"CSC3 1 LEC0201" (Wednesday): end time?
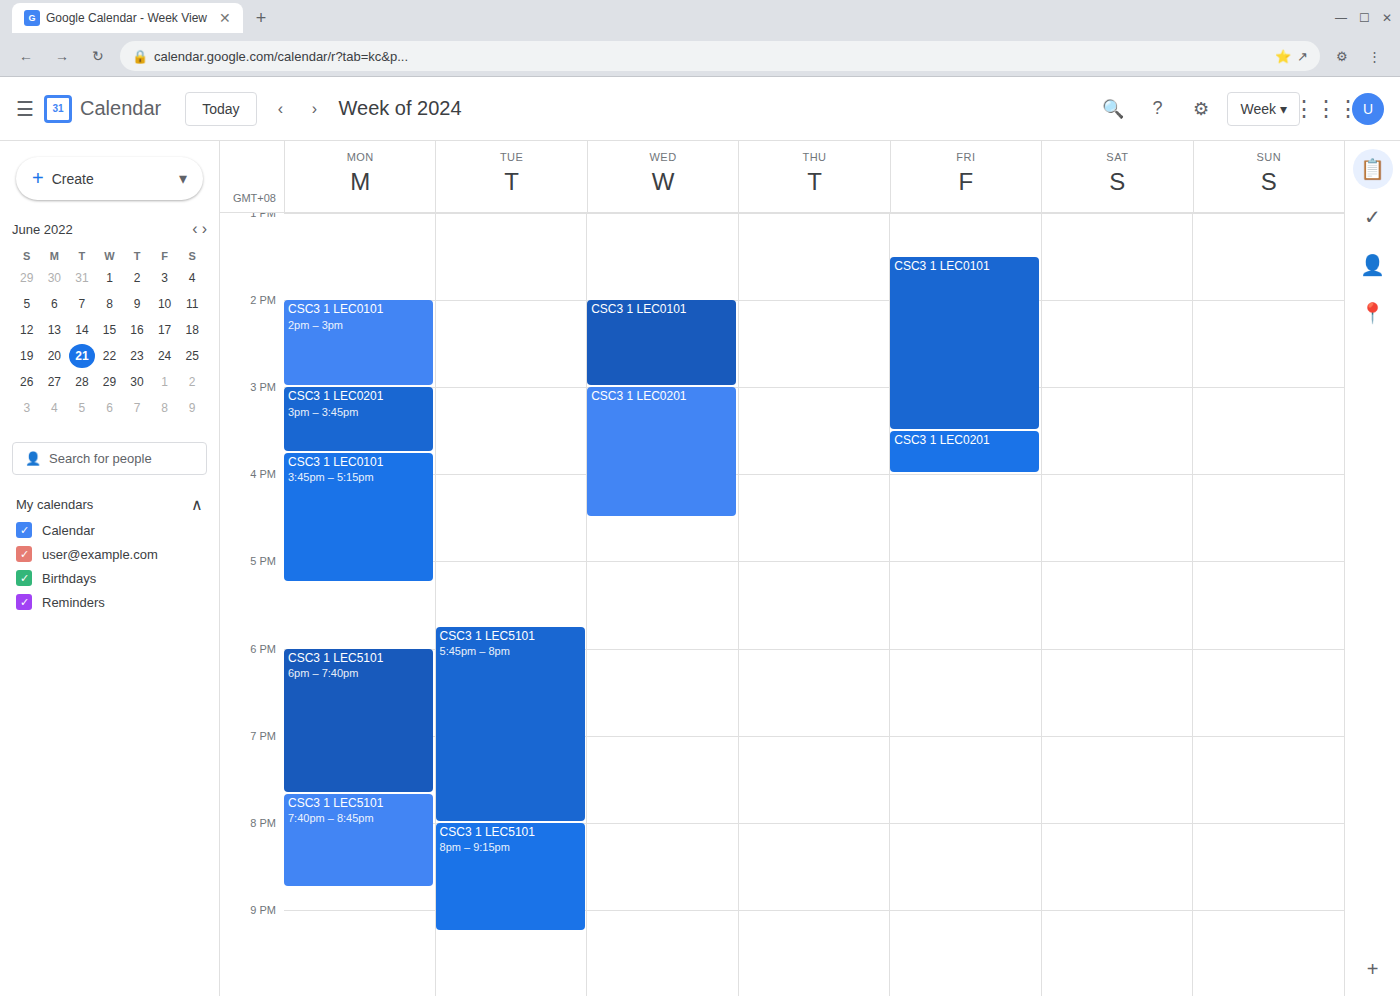
4:30 PM